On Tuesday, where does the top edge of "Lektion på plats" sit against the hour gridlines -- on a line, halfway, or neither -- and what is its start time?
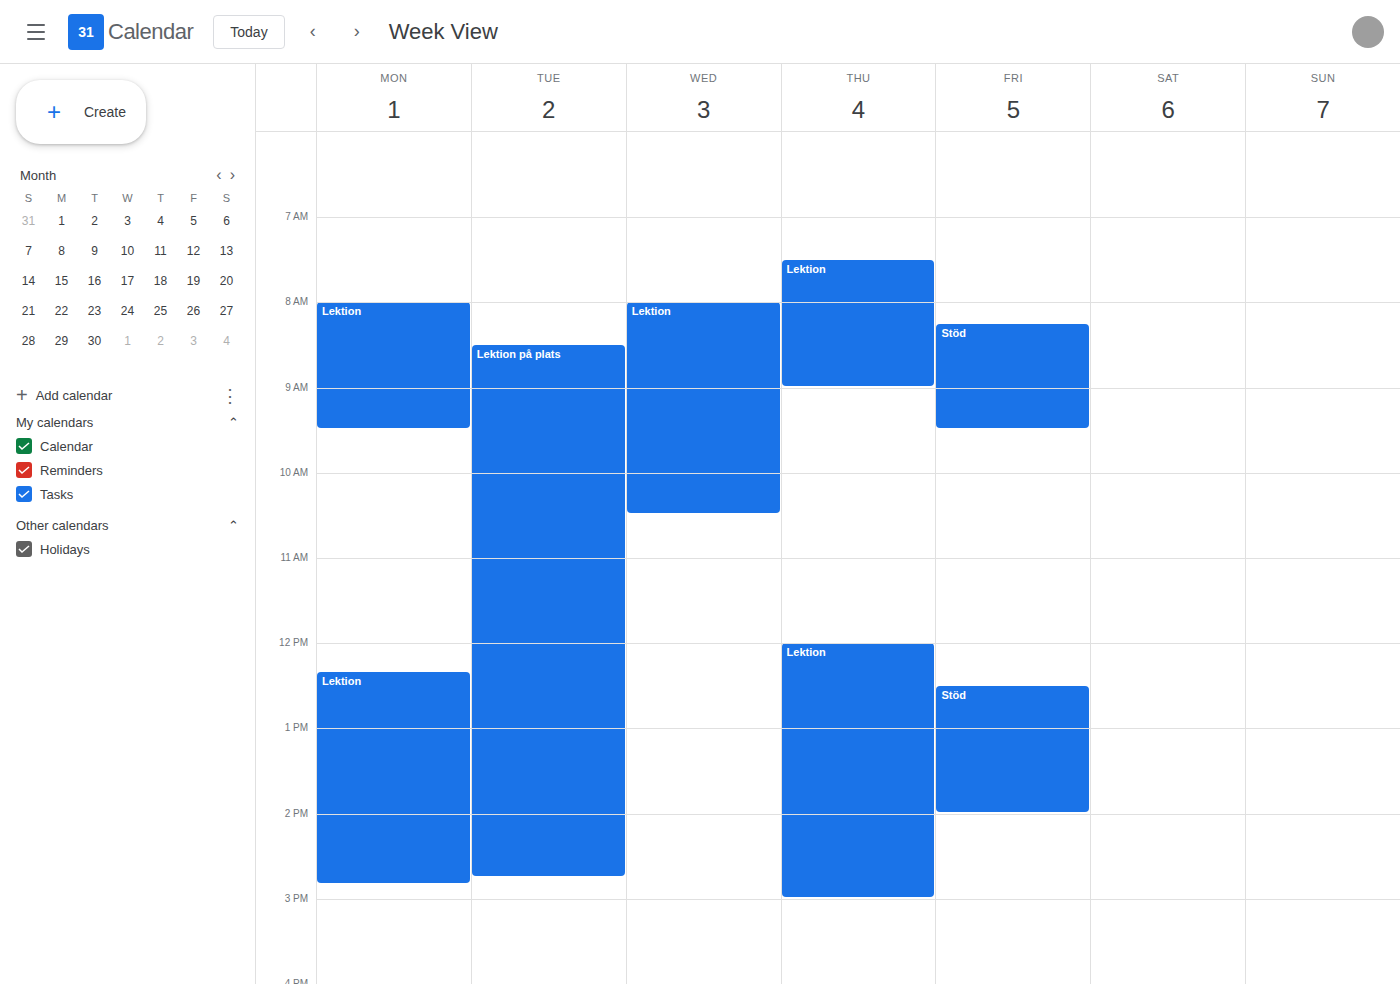
8:30 AM -- halfway between the 8 AM and 9 AM lines.